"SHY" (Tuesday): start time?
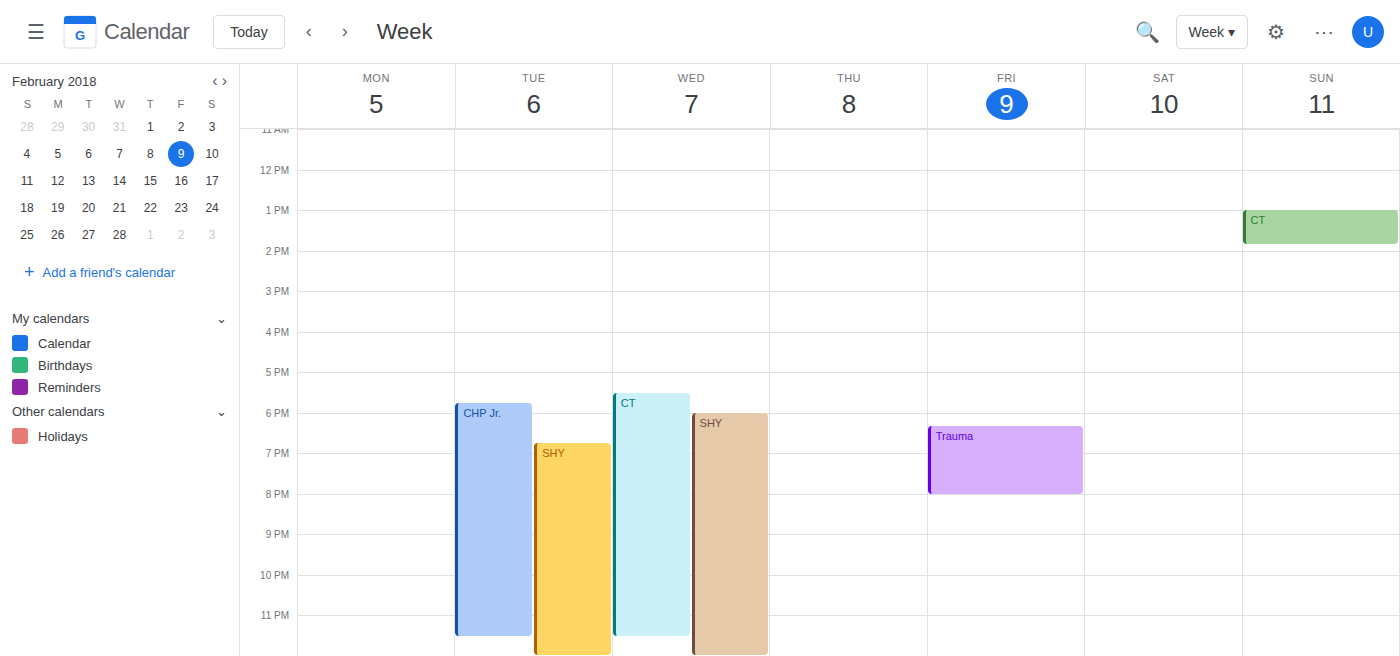
6:45 PM